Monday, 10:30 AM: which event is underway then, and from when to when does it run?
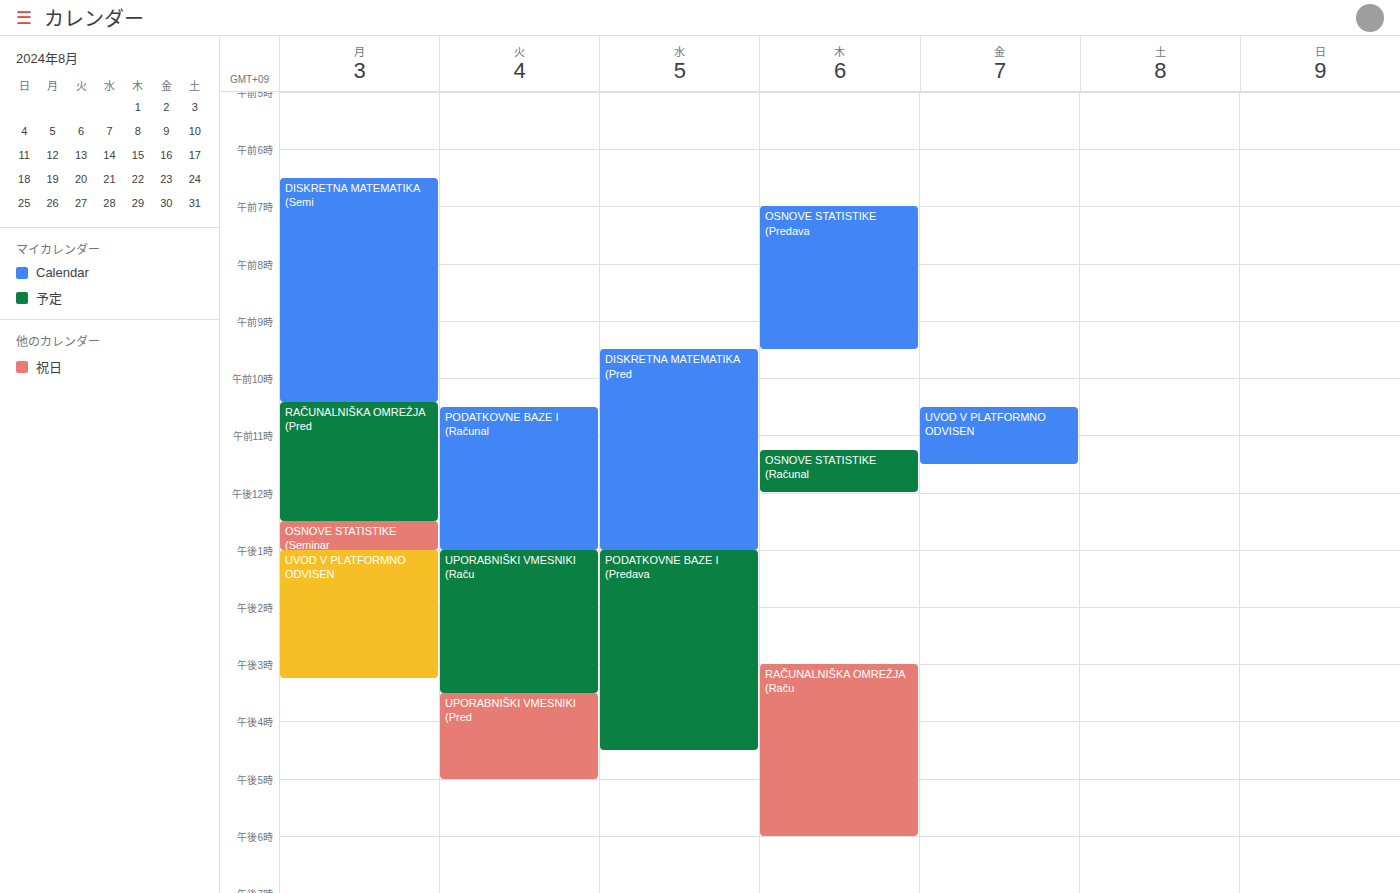
"RAČUNALNIŠKA OMREŽJA (Pred", 10:25 AM to 12:30 PM